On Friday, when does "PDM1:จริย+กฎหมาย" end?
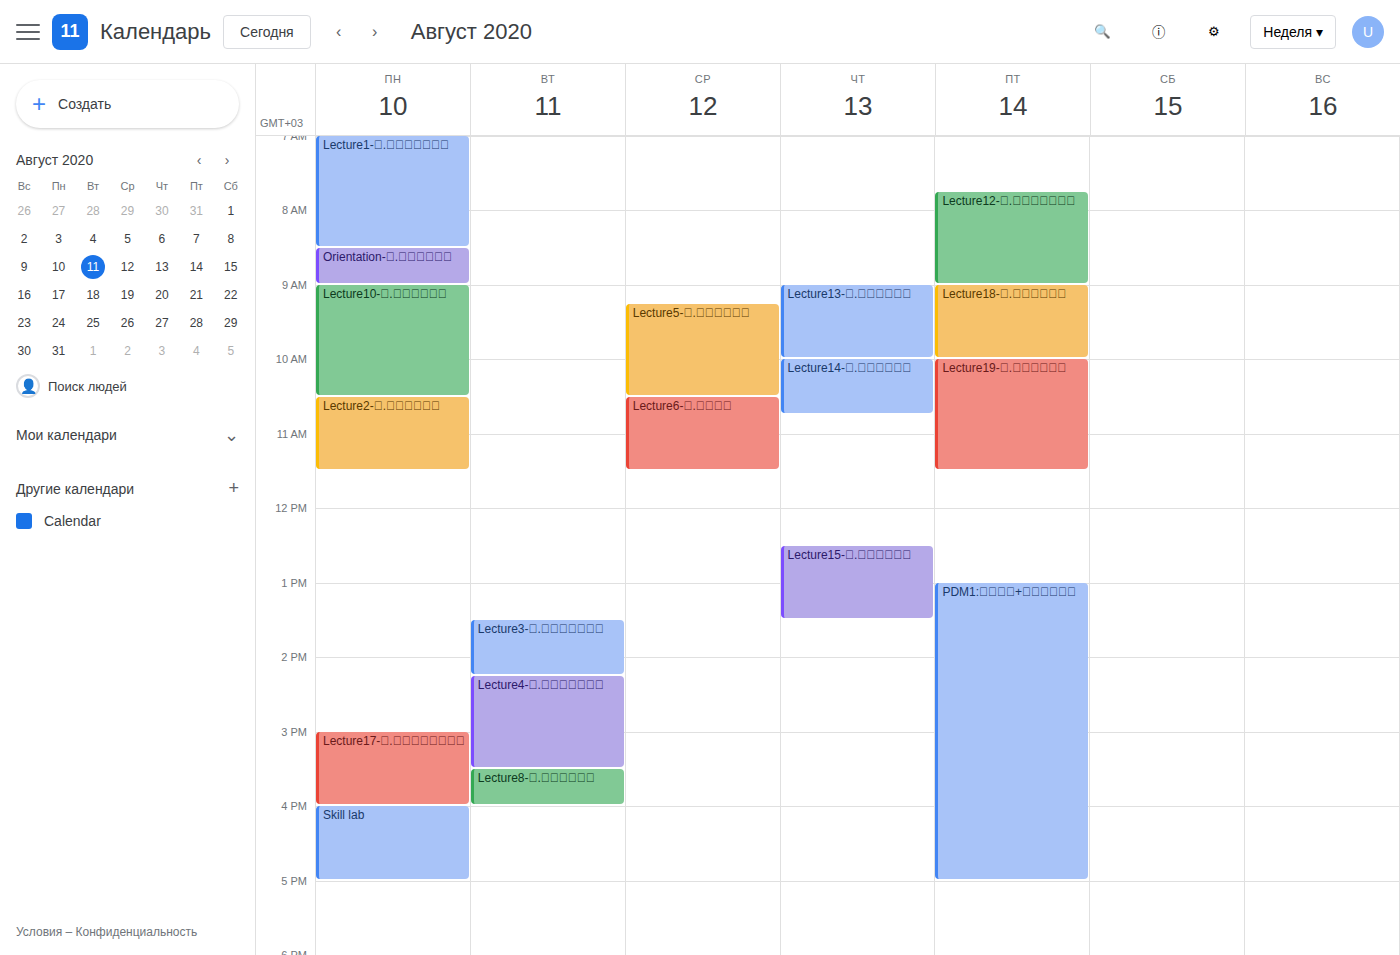
5:00 PM